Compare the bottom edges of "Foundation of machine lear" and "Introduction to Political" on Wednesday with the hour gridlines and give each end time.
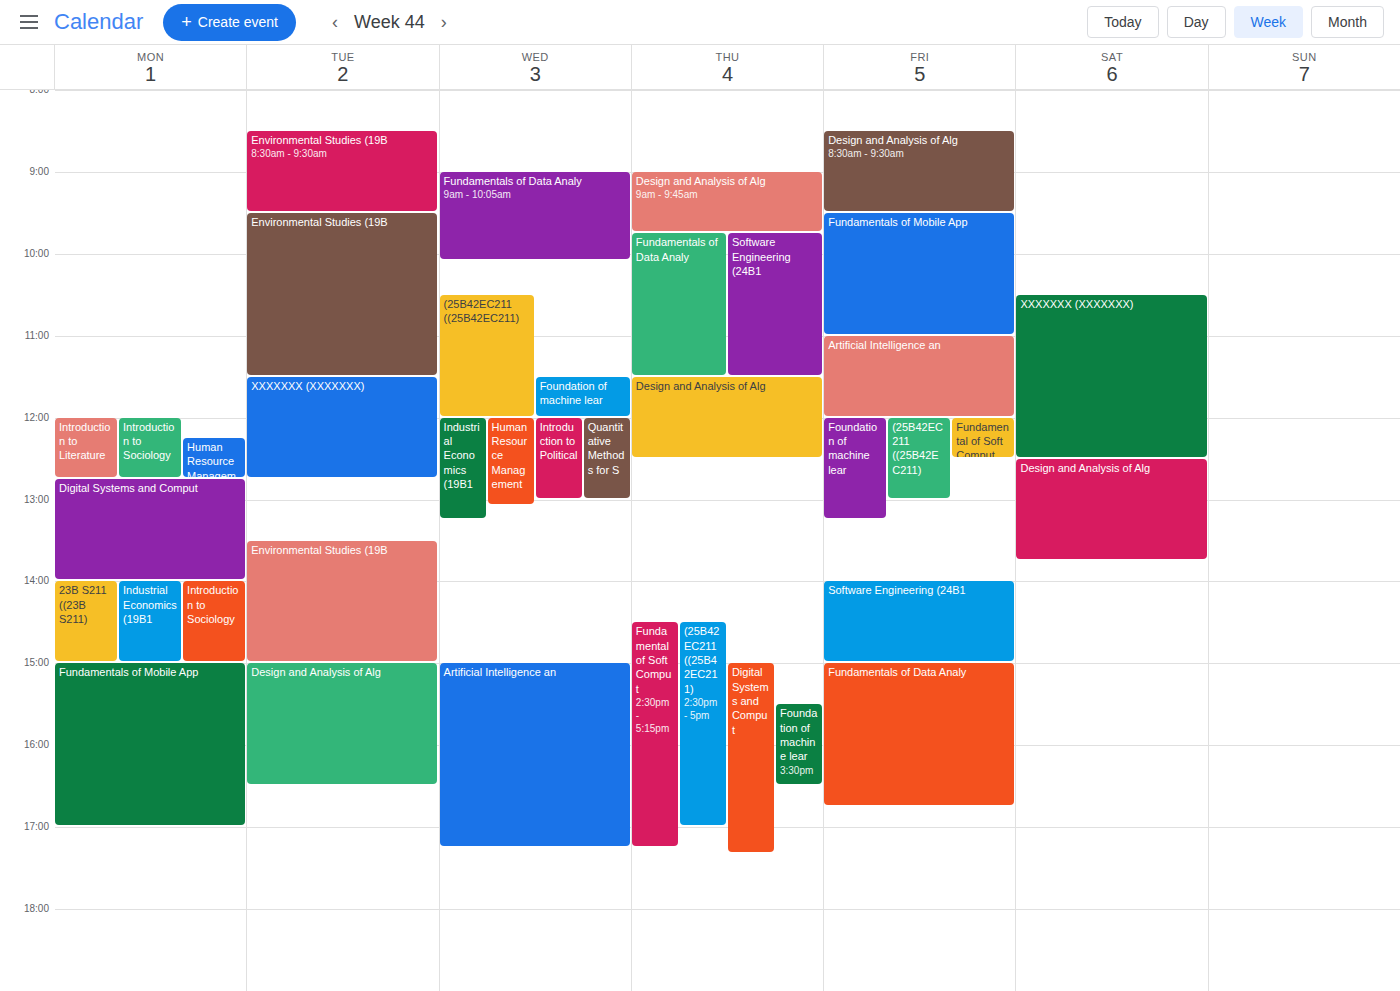
"Foundation of machine lear": 12:00, exactly on the 12:00 line. "Introduction to Political": 13:00, exactly on the 13:00 line.